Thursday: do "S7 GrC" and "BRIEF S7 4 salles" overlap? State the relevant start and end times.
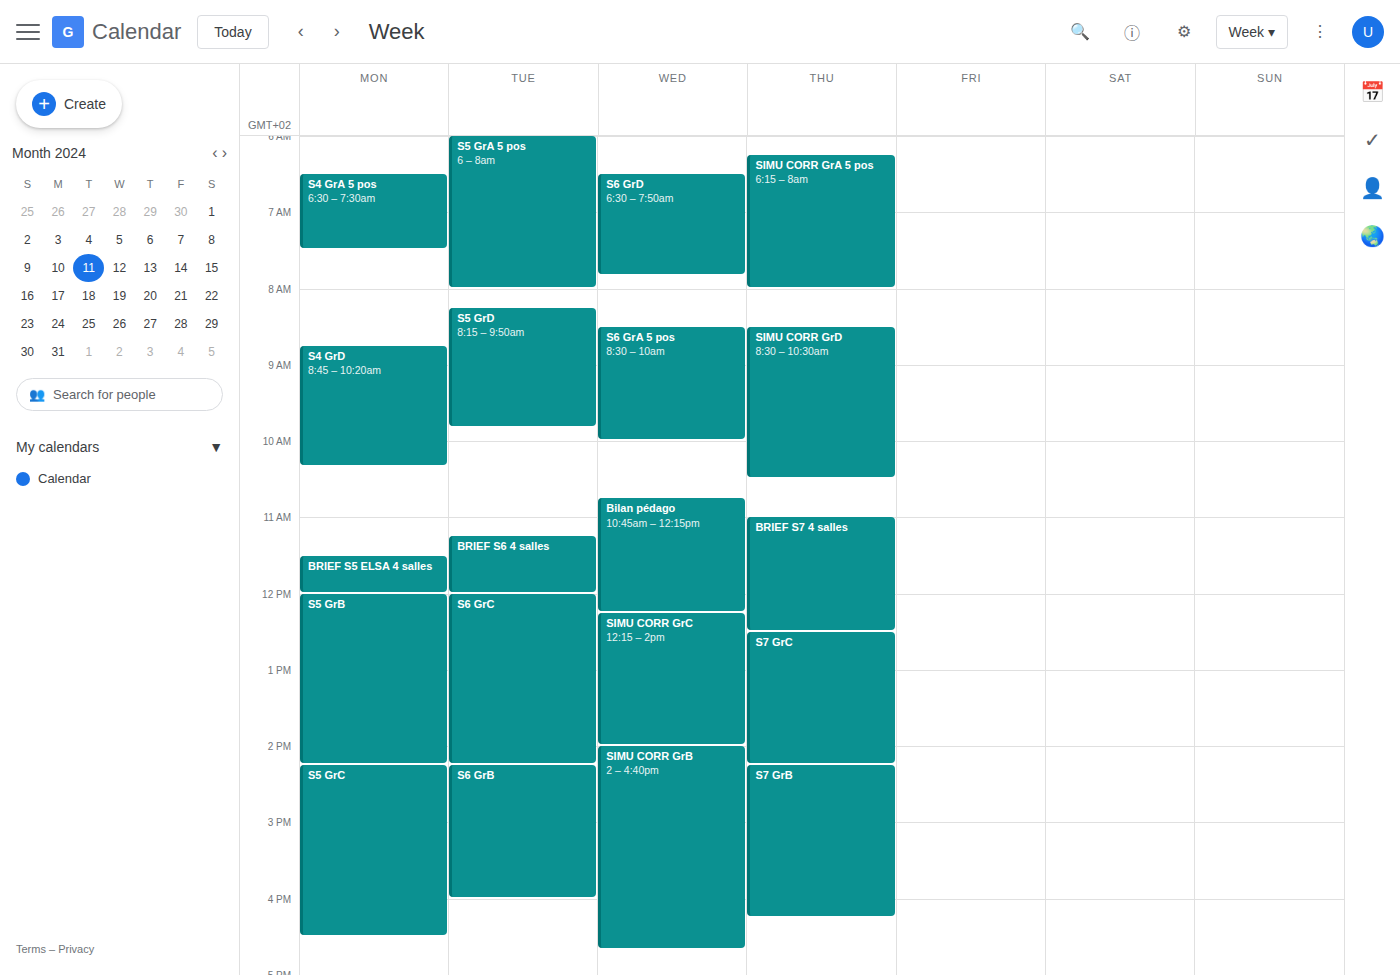
"BRIEF S7 4 salles" ends at 12:30 PM, exactly when "S7 GrC" starts -- they touch but do not overlap.